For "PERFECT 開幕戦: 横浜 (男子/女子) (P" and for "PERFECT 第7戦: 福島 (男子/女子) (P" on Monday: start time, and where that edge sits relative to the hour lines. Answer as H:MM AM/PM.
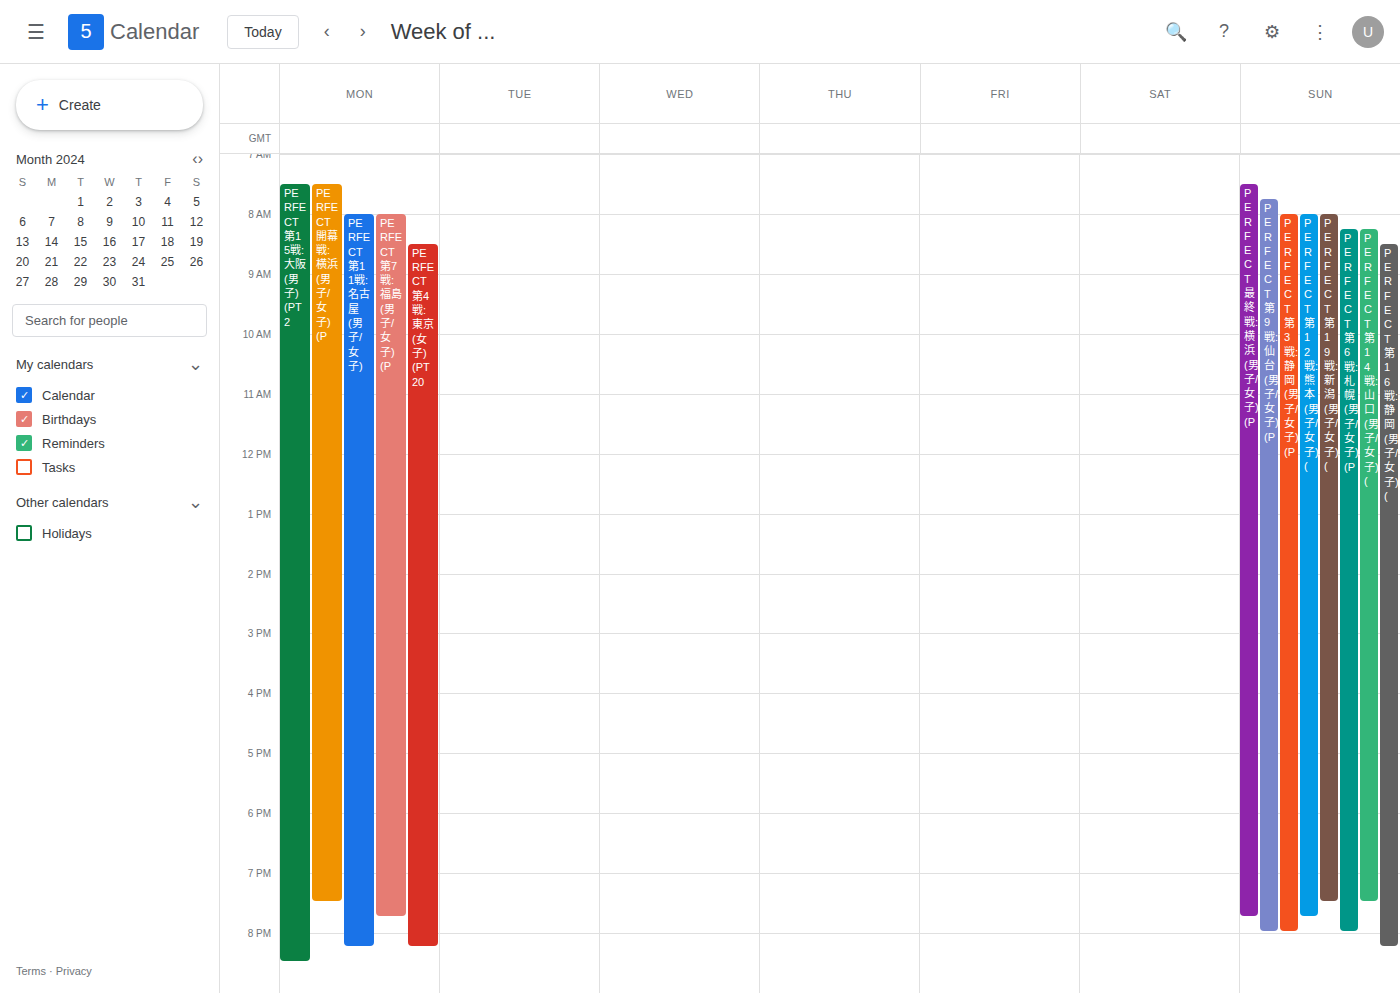
"PERFECT 開幕戦: 横浜 (男子/女子) (P": 7:30 AM, halfway between the 7 AM and 8 AM lines. "PERFECT 第7戦: 福島 (男子/女子) (P": 8:00 AM, exactly on the 8 AM line.